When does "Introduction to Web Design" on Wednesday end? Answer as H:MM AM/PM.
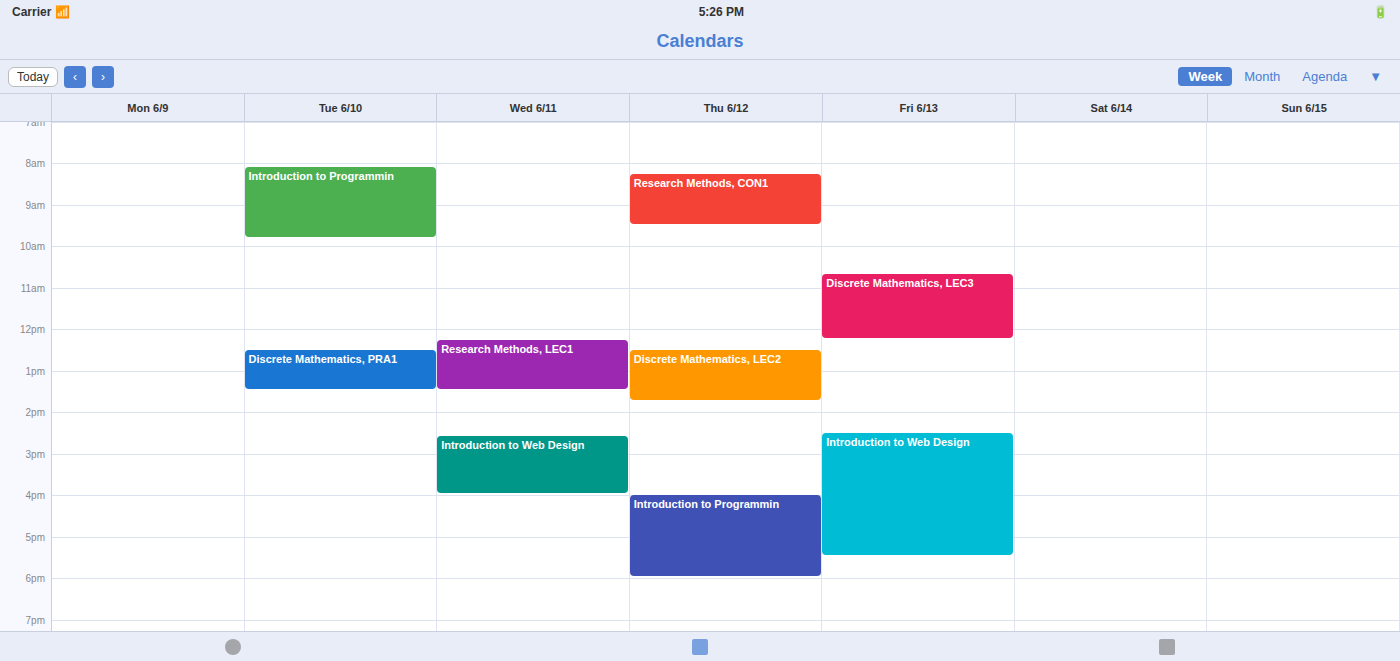
4:00 PM